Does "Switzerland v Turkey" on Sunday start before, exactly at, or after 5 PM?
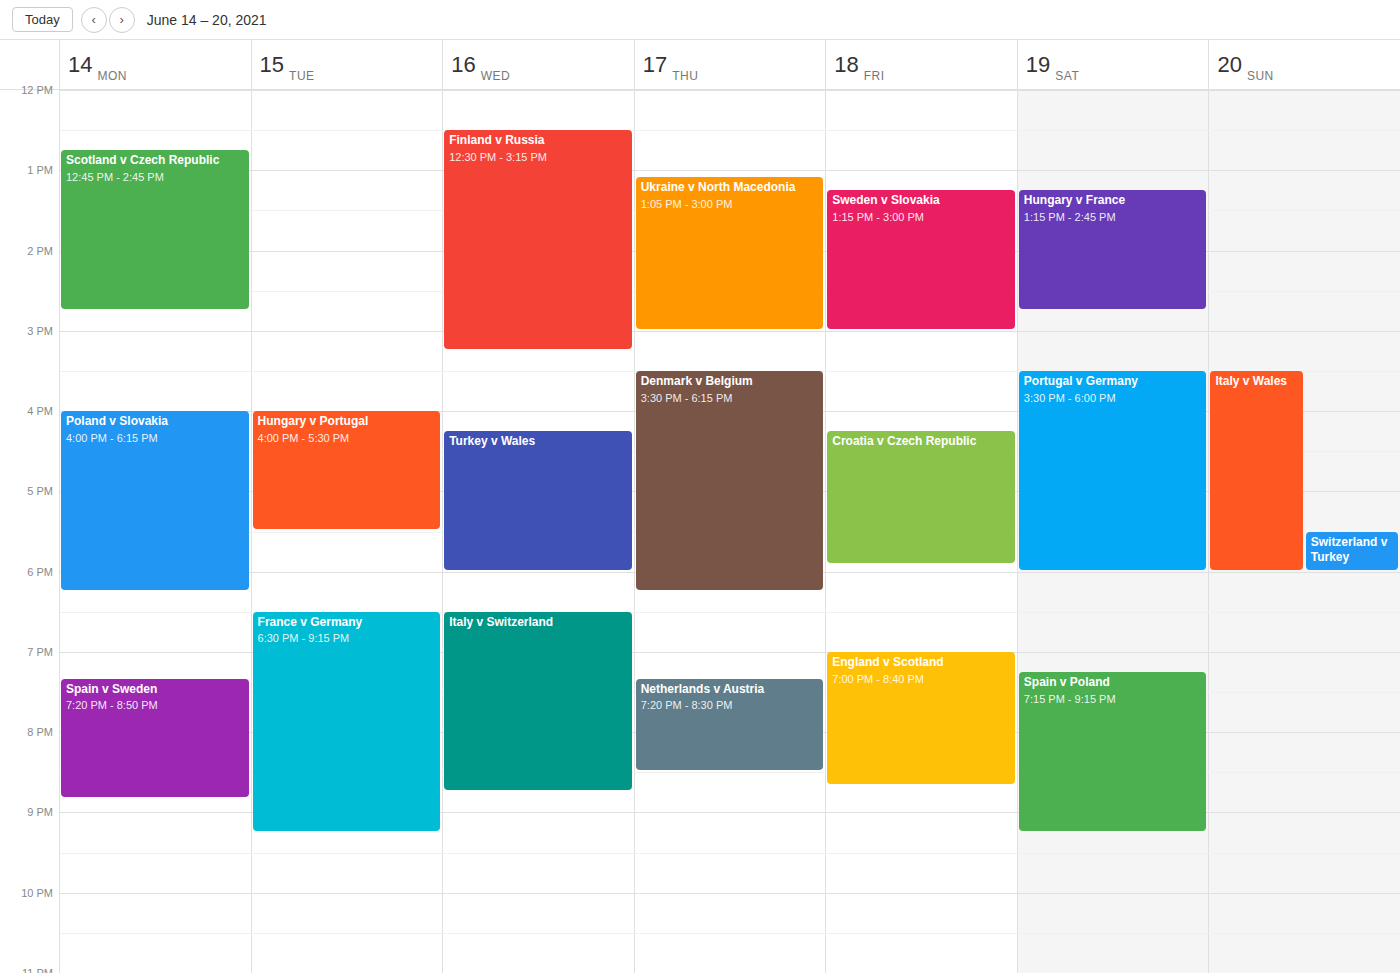
5:30 PM -- after 5 PM, 30 minutes below the 5 PM line.